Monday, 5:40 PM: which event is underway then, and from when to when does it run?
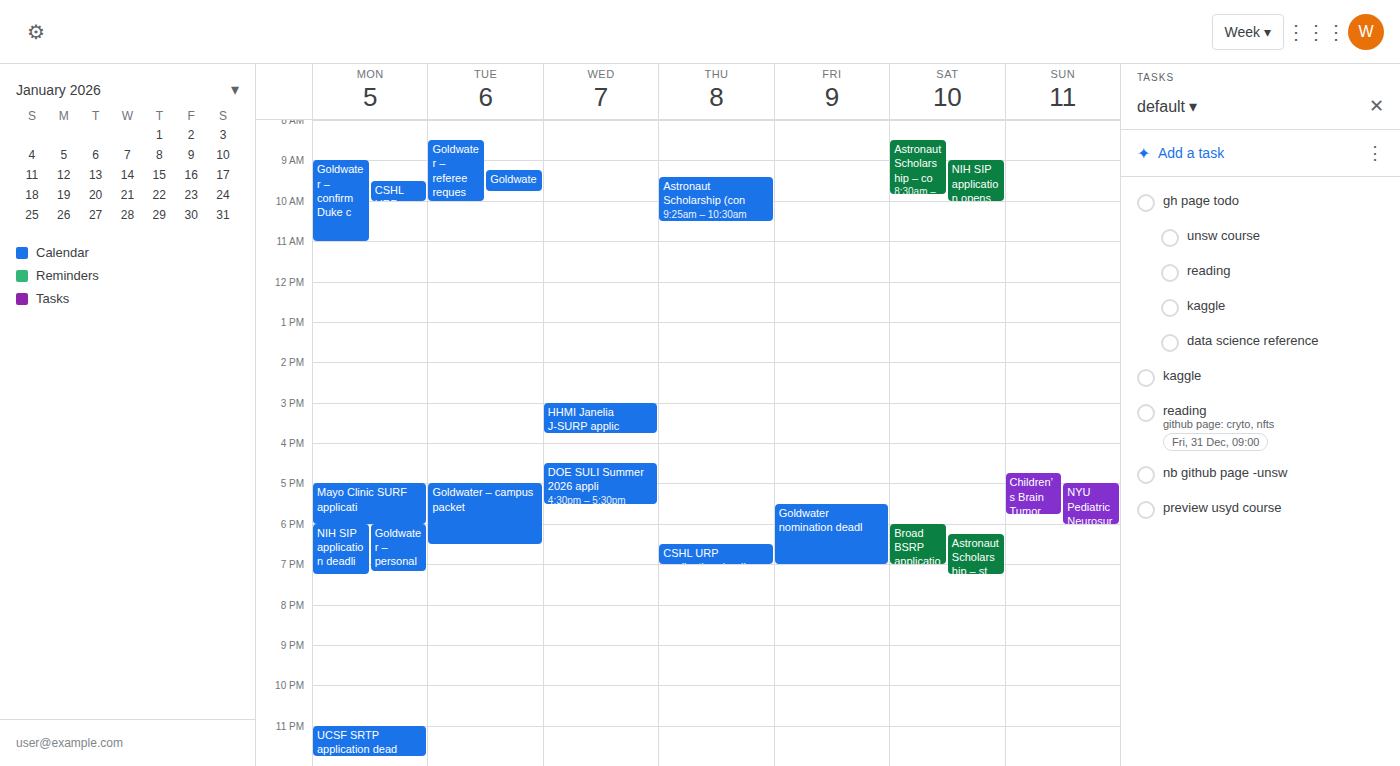
"Mayo Clinic SURF applicati", 5:00 PM to 6:00 PM